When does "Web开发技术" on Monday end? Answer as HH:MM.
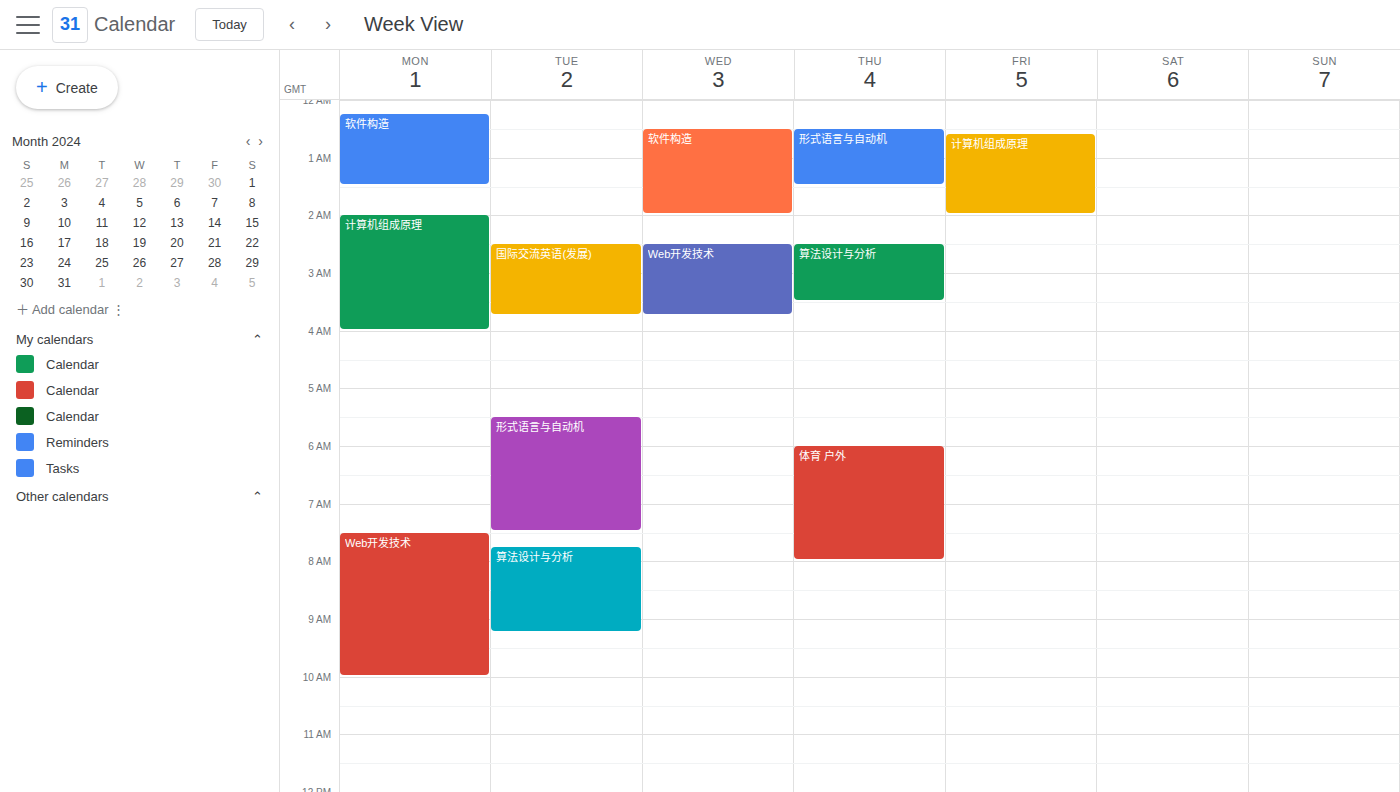
10:00